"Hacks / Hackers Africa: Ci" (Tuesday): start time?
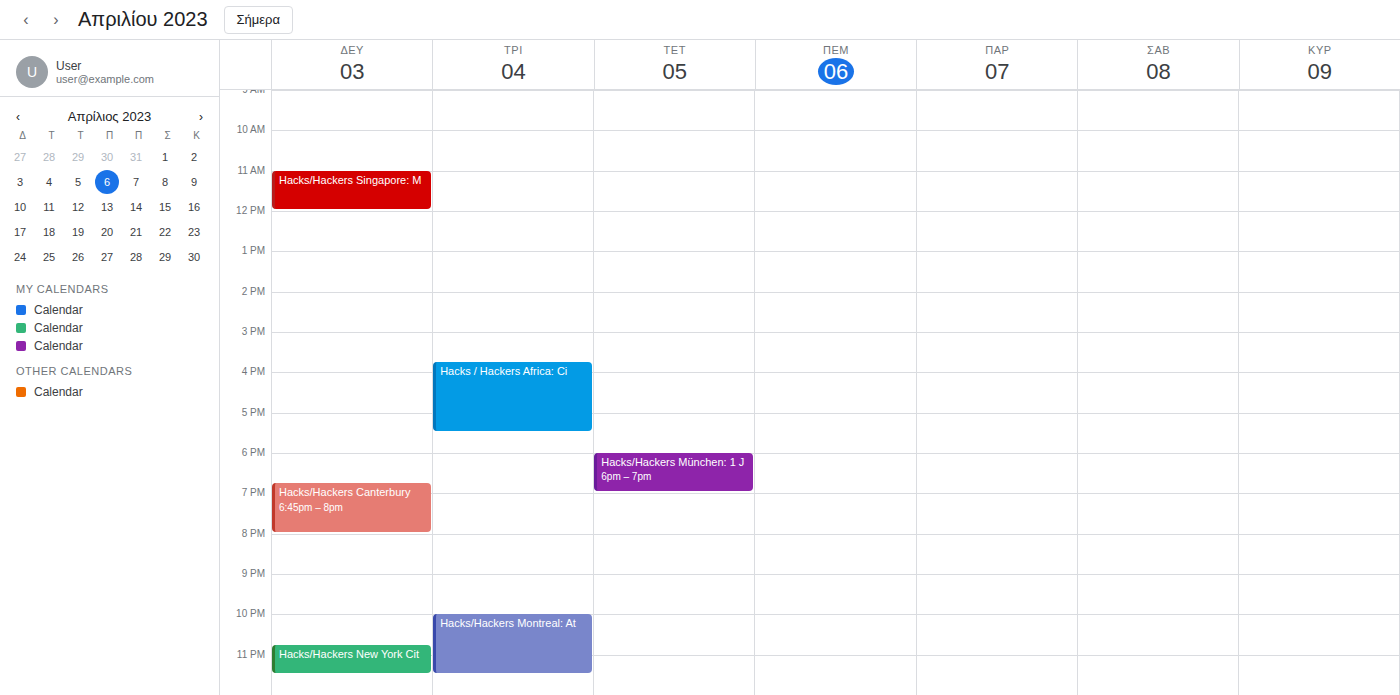
3:45 PM